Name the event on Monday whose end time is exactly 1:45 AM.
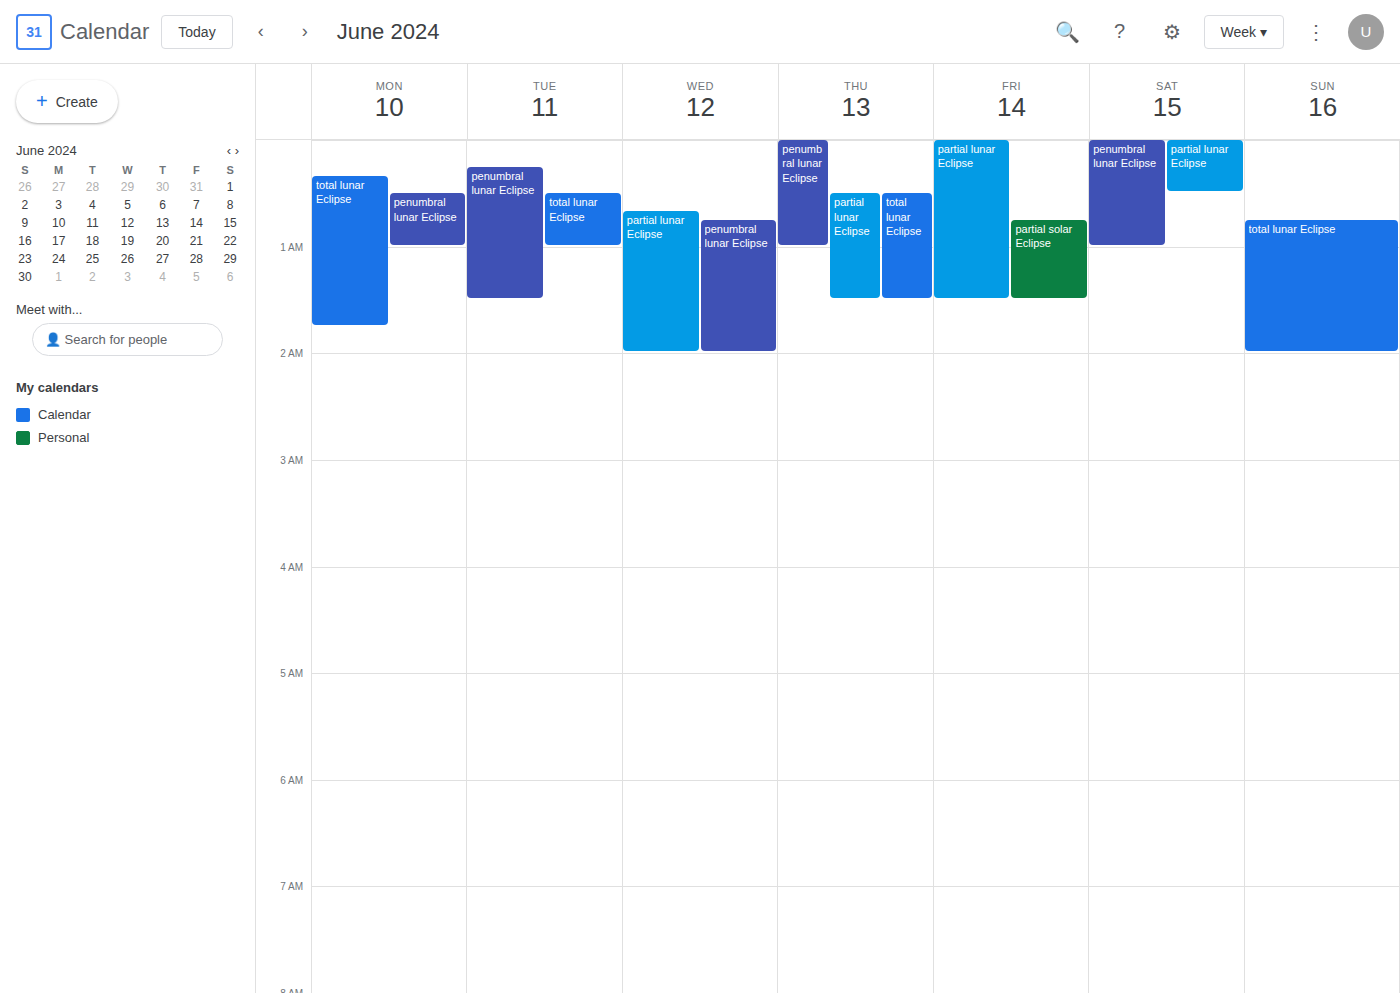
"total lunar Eclipse"